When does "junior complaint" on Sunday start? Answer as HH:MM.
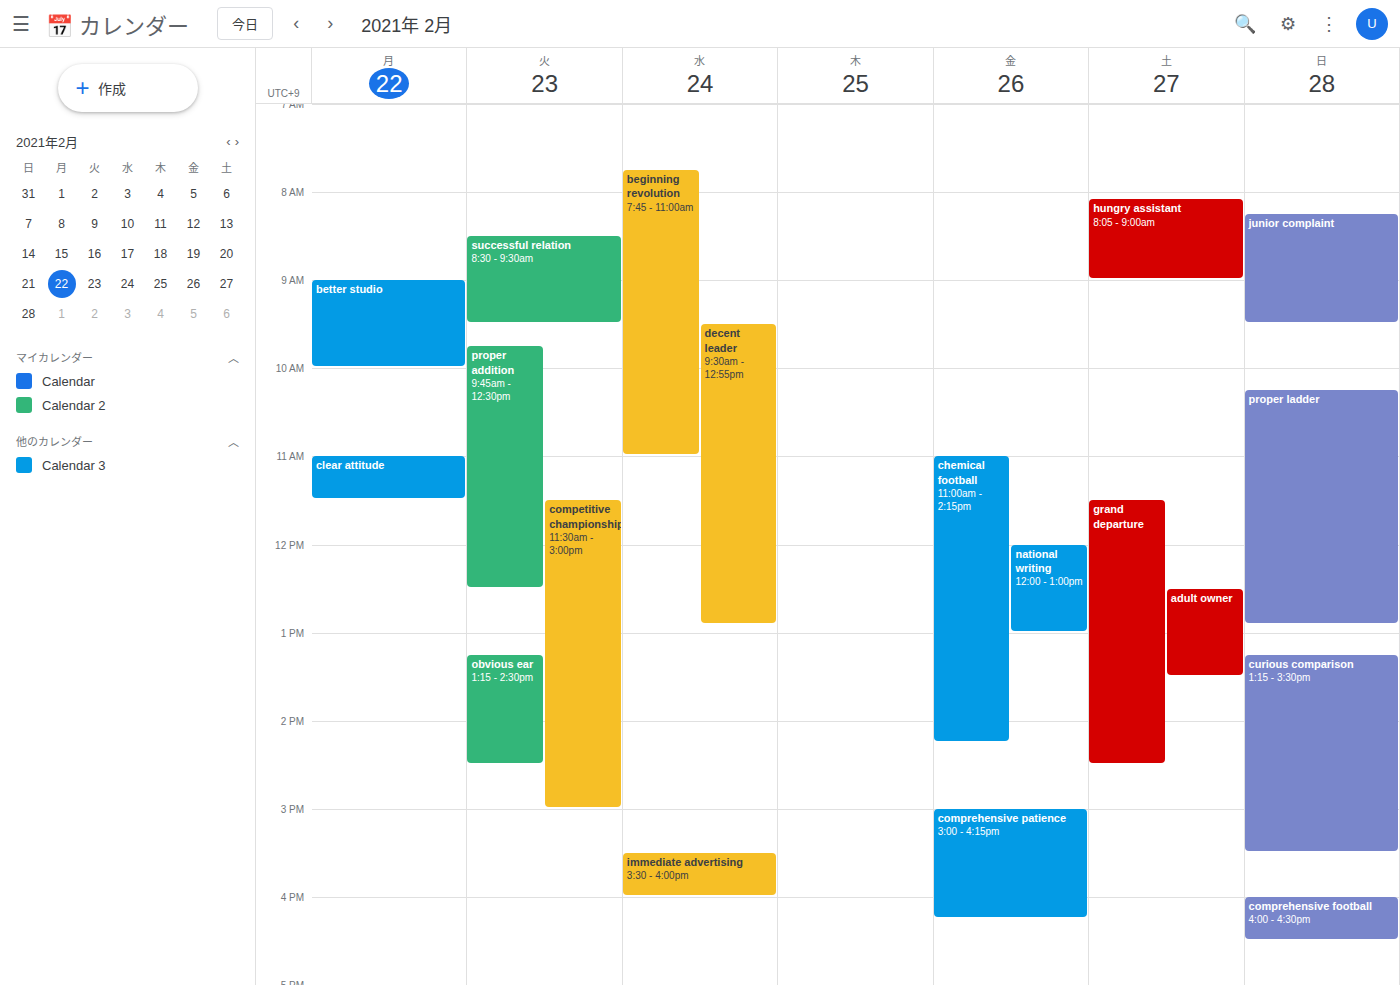
08:15